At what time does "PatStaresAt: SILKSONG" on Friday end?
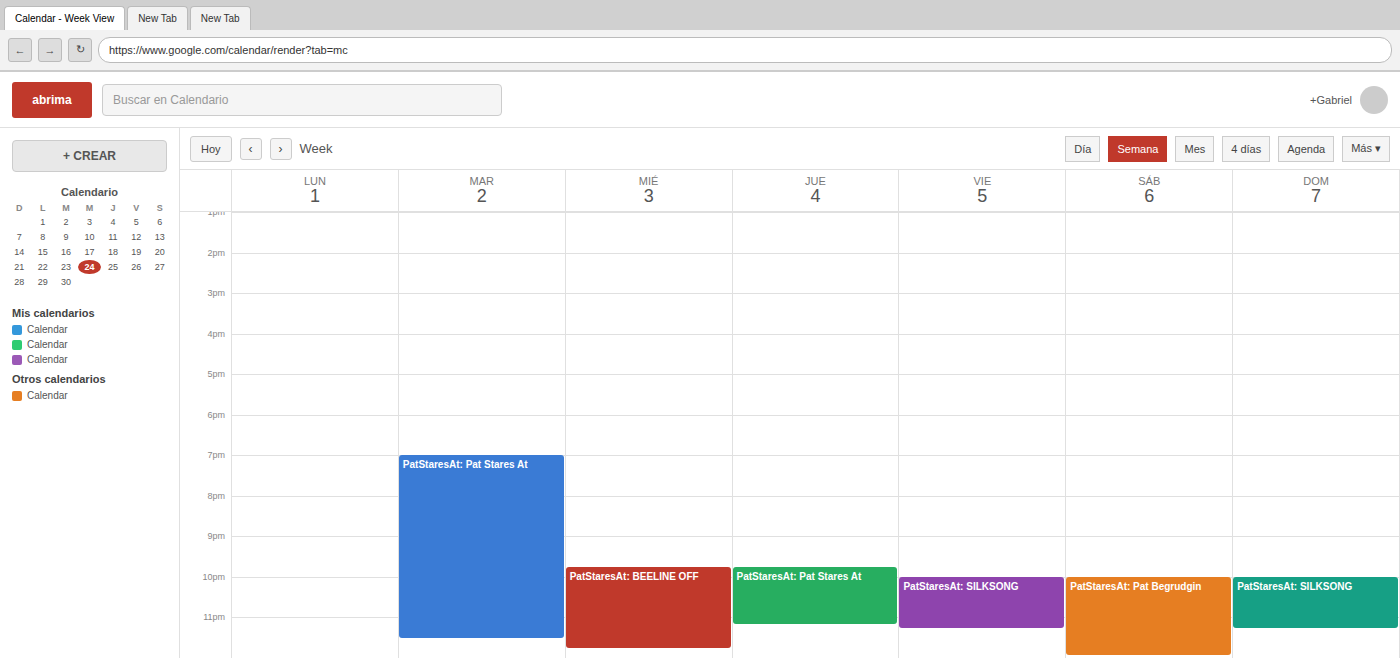
11:15 PM